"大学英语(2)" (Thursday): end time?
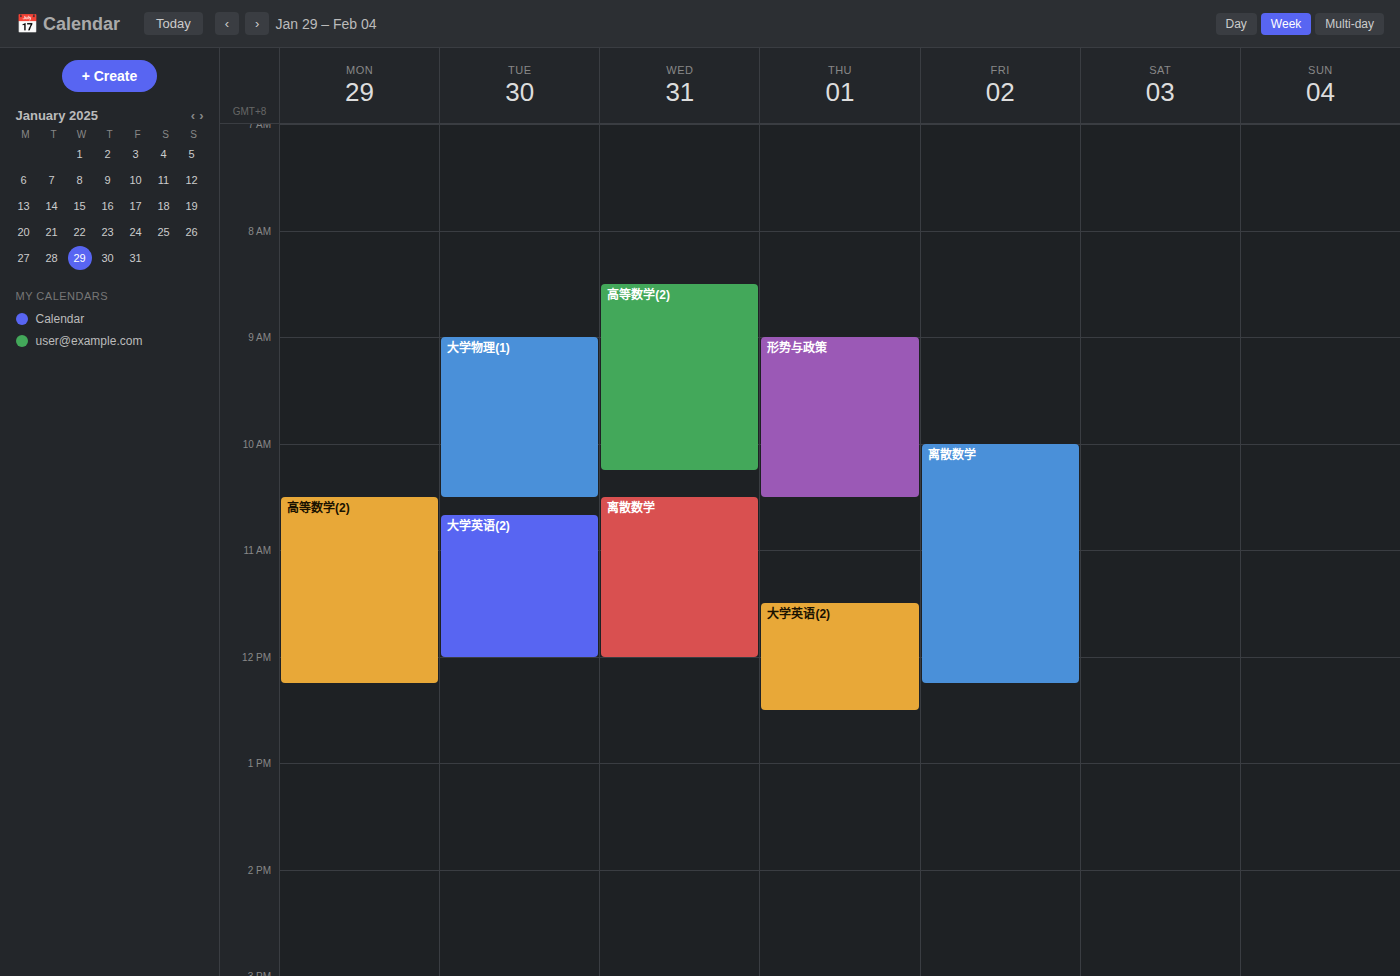
12:30 PM